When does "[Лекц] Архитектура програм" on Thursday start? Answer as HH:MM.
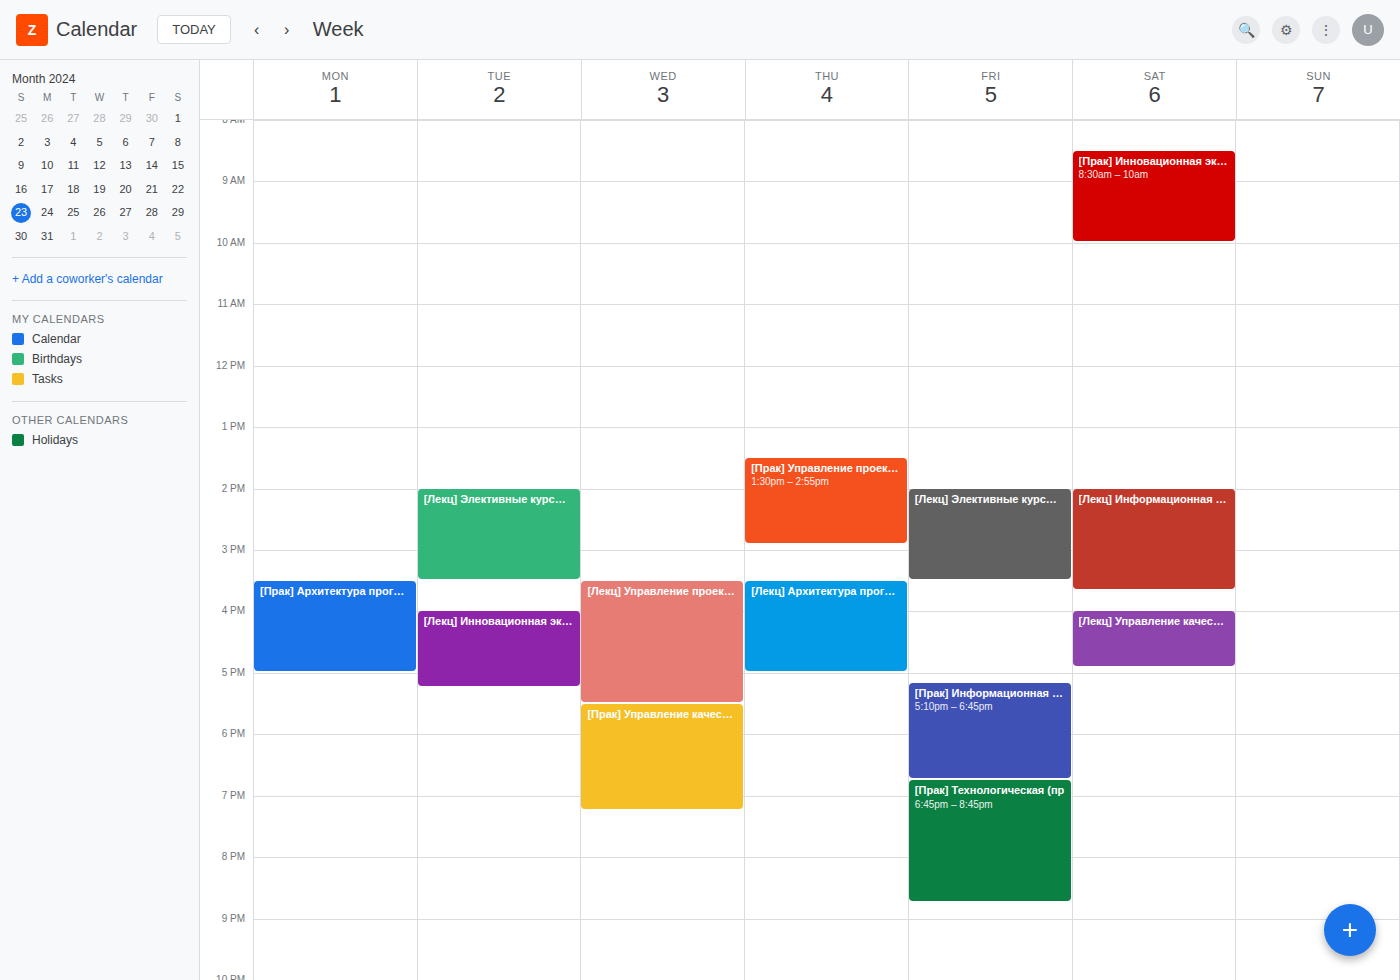
15:30